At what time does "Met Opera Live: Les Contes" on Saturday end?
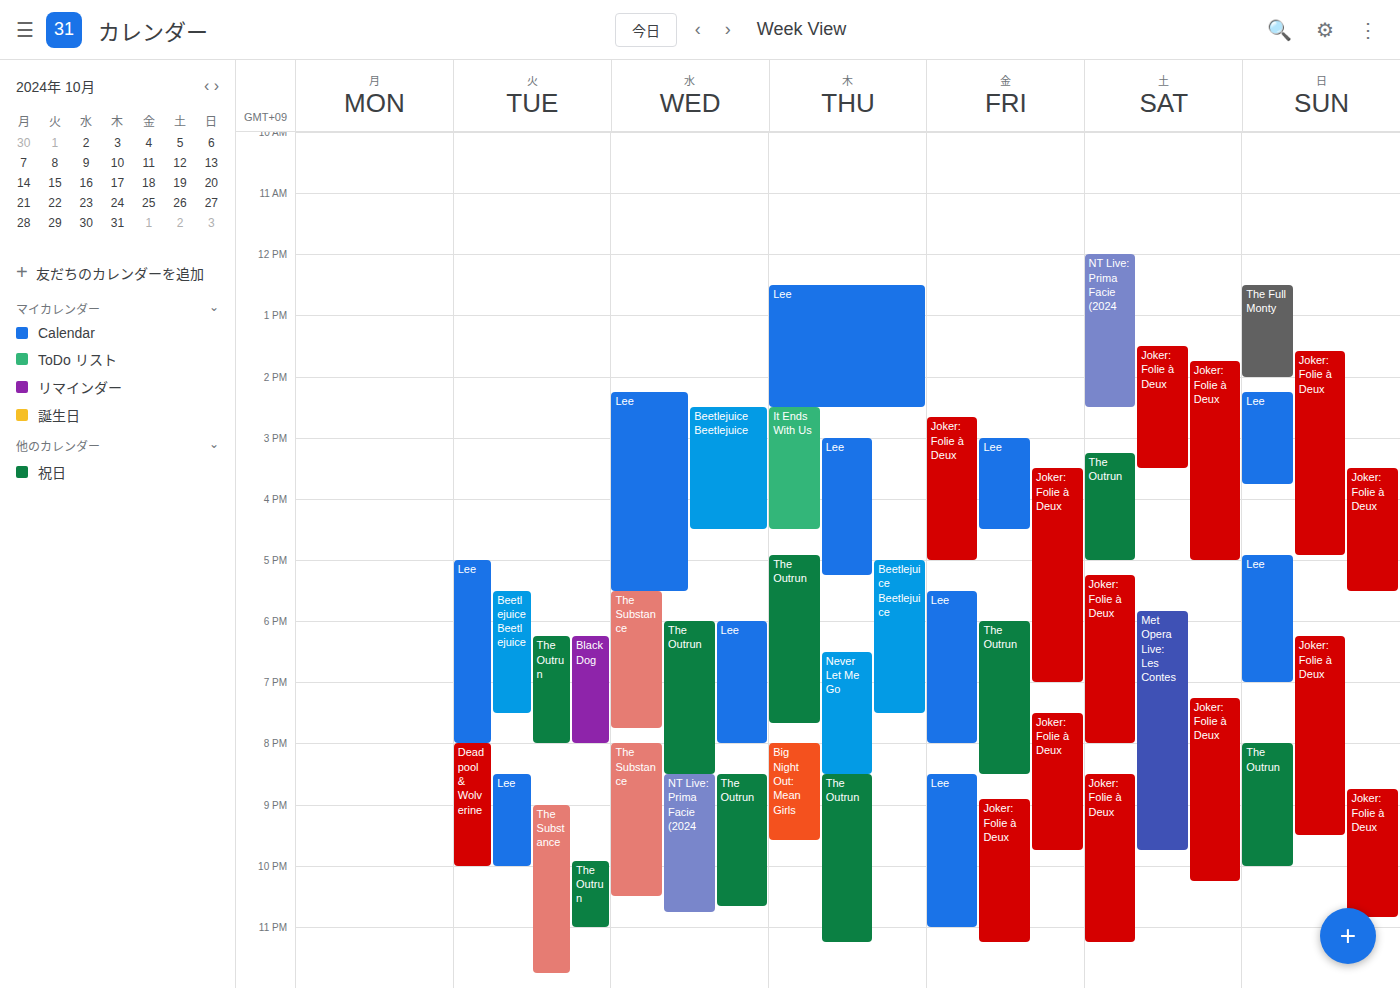
9:45 PM